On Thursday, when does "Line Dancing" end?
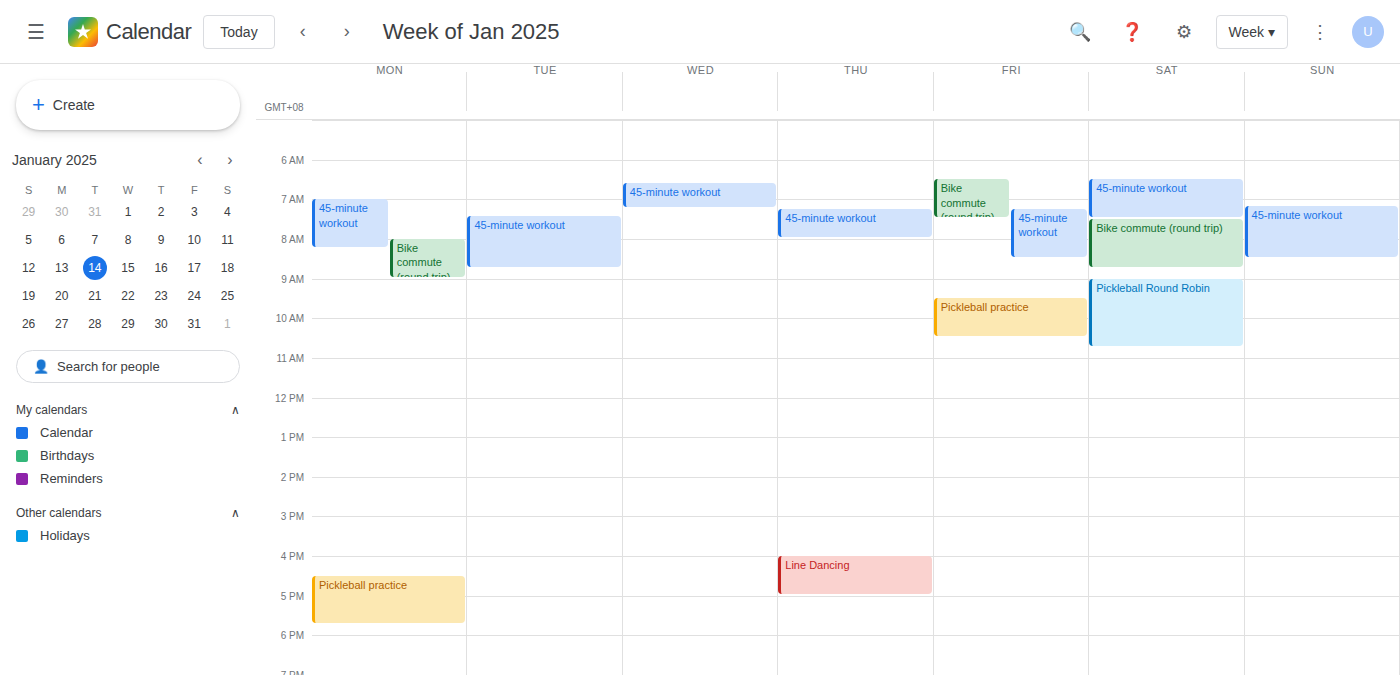
5:00 PM